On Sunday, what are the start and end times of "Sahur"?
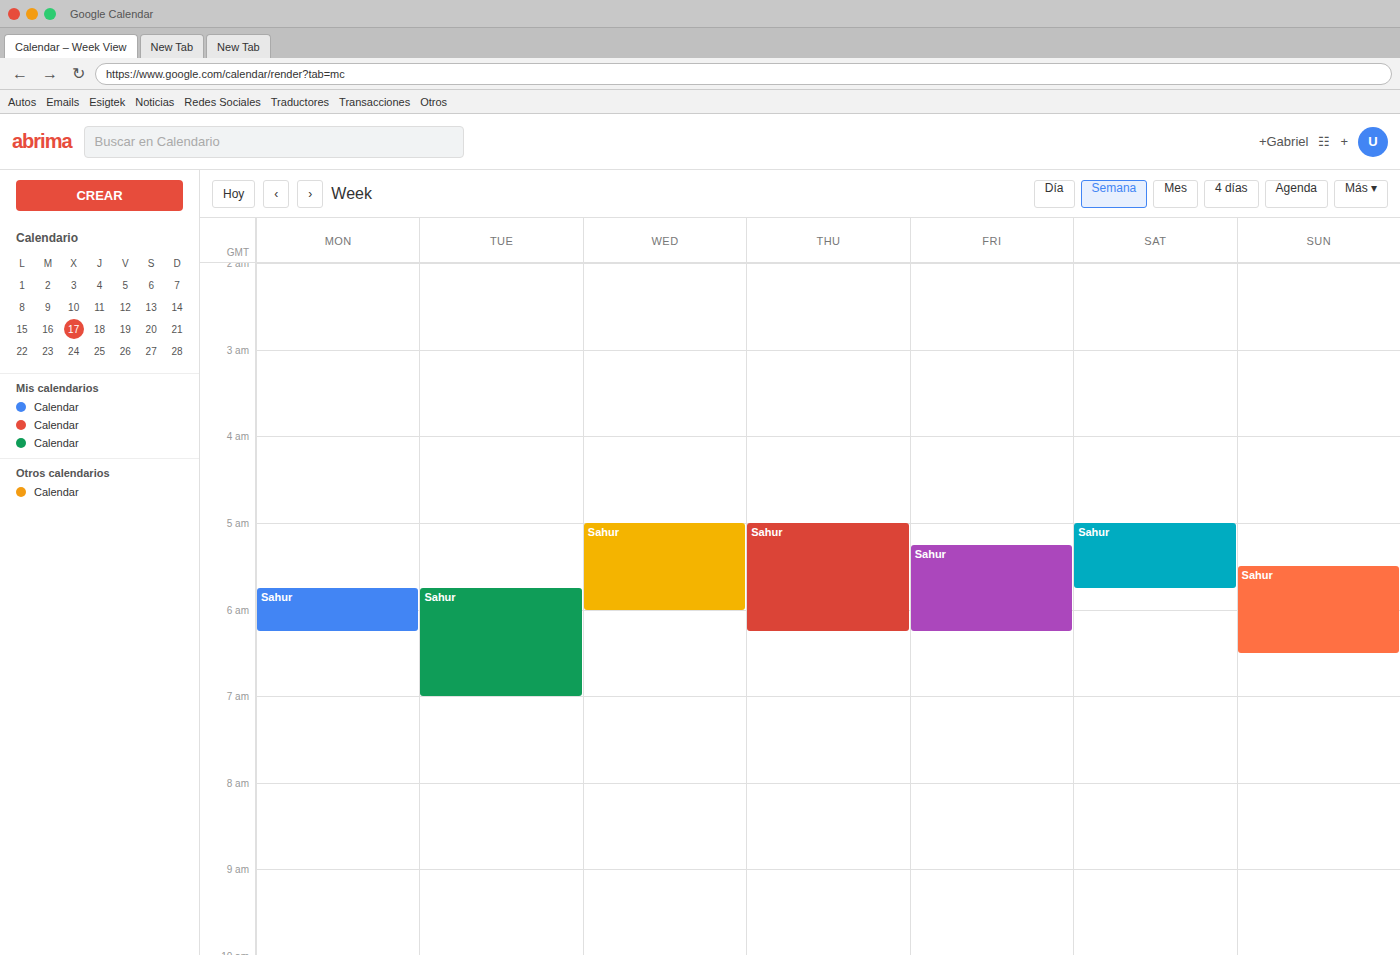
5:30 AM to 6:30 AM